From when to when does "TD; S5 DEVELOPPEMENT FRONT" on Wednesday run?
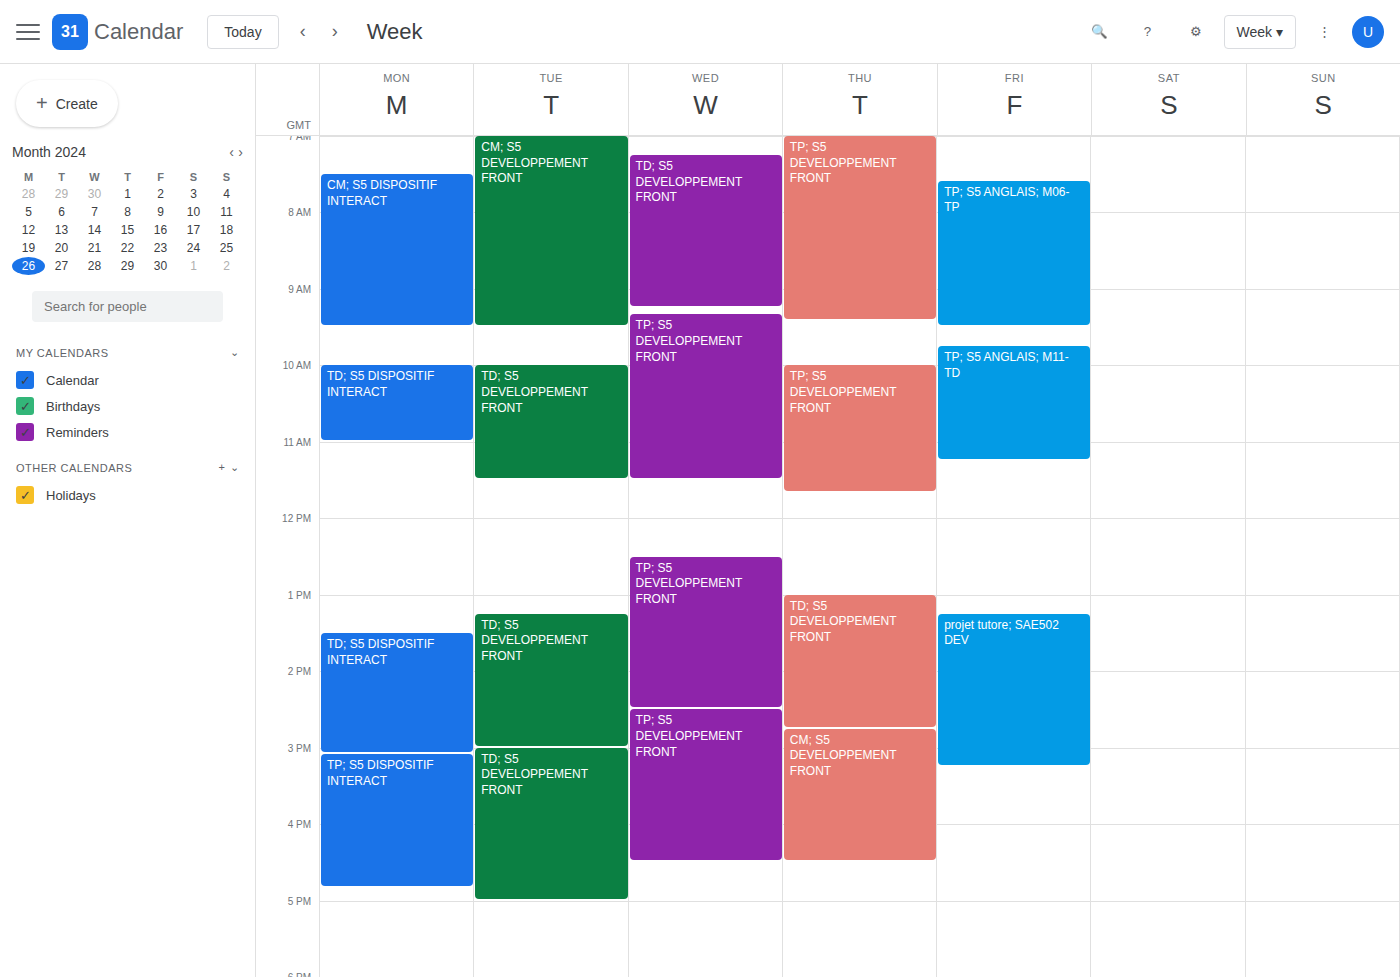
7:15 AM to 9:15 AM